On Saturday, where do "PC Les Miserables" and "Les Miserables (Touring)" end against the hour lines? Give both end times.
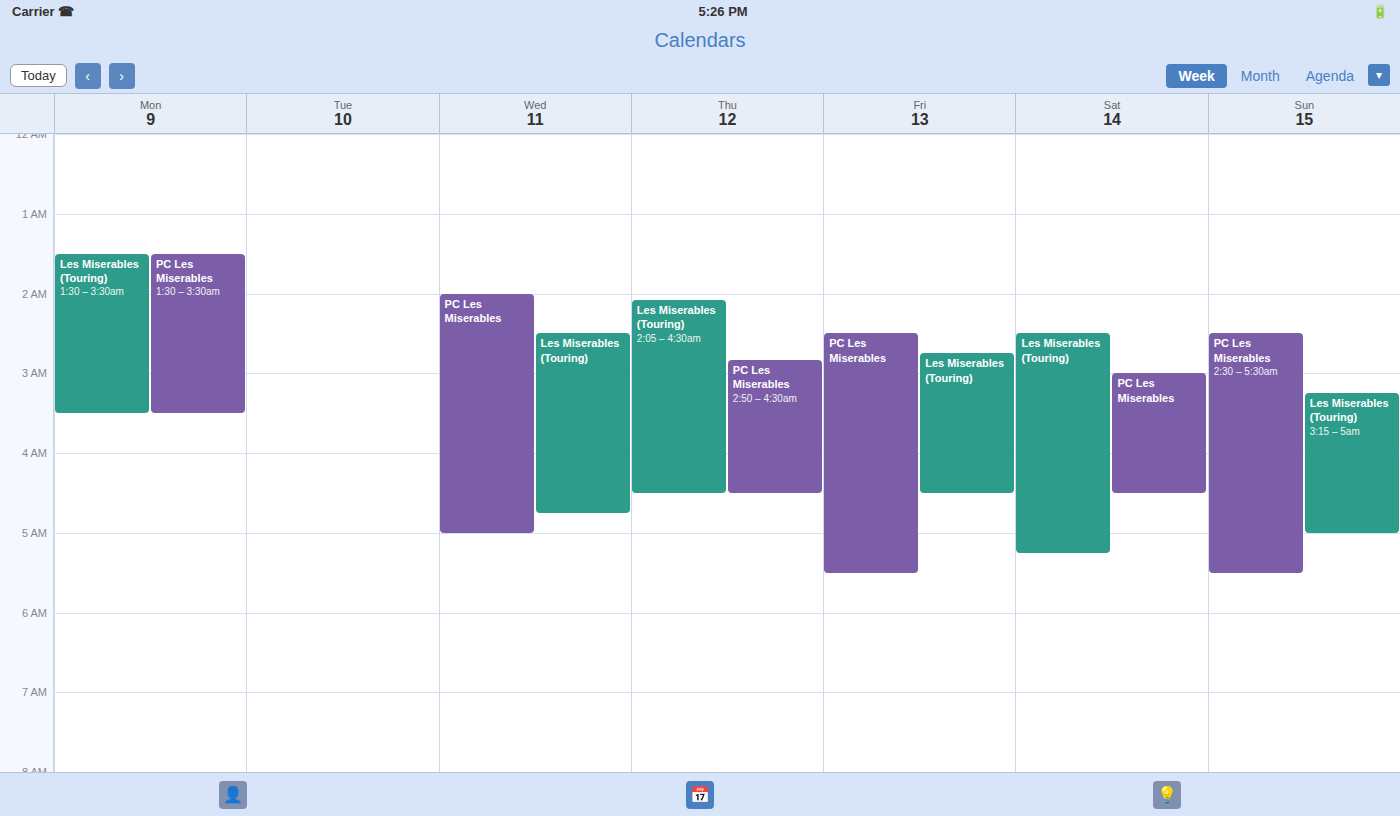
"PC Les Miserables": 04:30, halfway between the 04:00 and 05:00 lines. "Les Miserables (Touring)": 05:15, neither: a quarter of the way from the 05:00 line to the 06:00 line.